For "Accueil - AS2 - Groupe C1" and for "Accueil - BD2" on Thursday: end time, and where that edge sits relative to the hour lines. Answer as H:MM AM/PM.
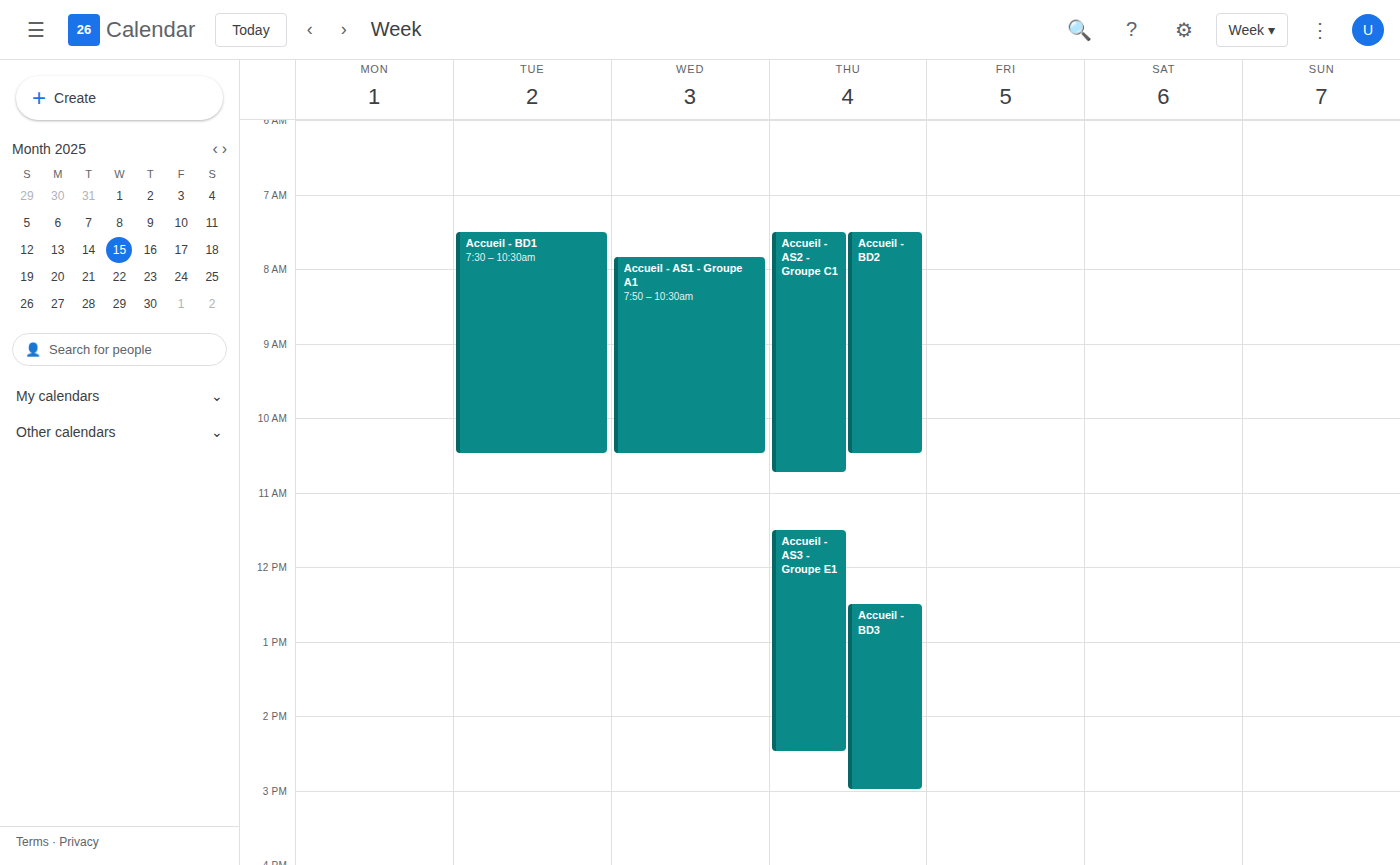
"Accueil - AS2 - Groupe C1": 10:45 AM, neither: three quarters of the way from the 10 AM line to the 11 AM line. "Accueil - BD2": 10:30 AM, halfway between the 10 AM and 11 AM lines.